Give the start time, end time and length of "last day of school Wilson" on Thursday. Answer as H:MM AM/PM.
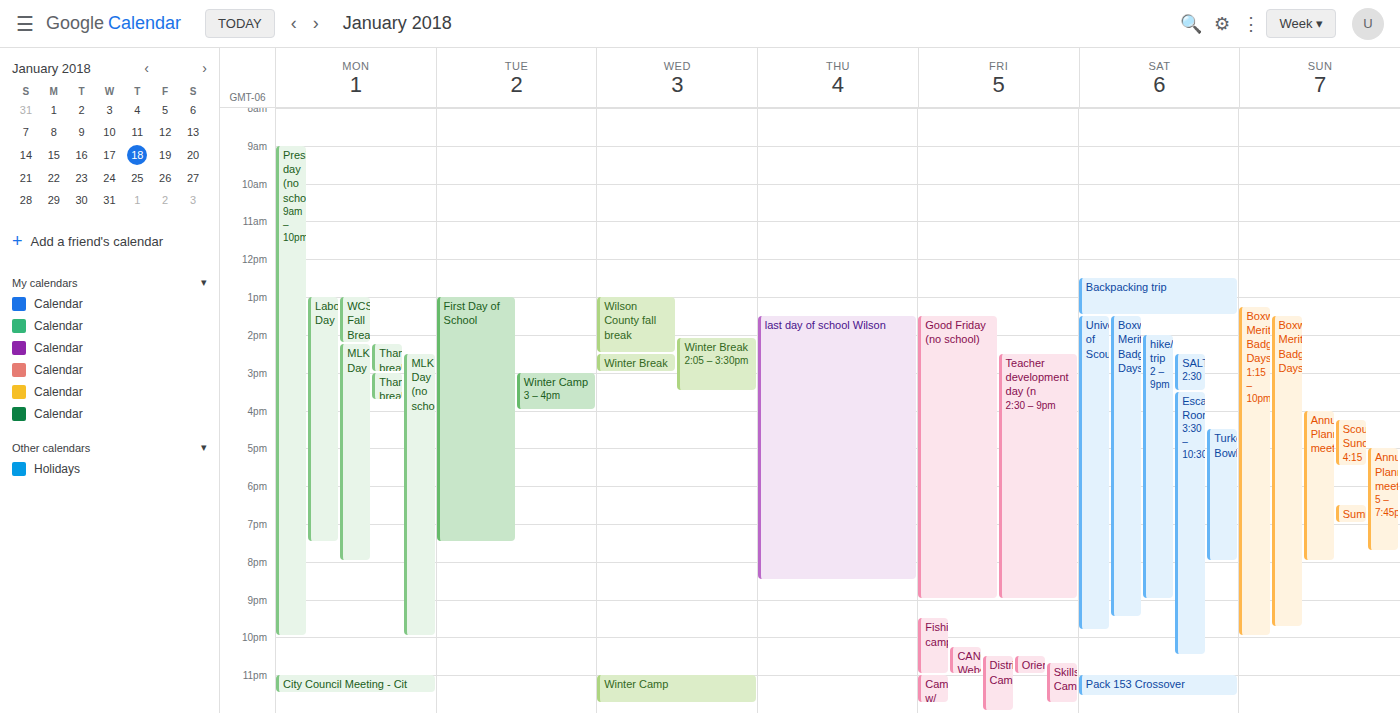
1:30 PM to 8:30 PM, 7 hours